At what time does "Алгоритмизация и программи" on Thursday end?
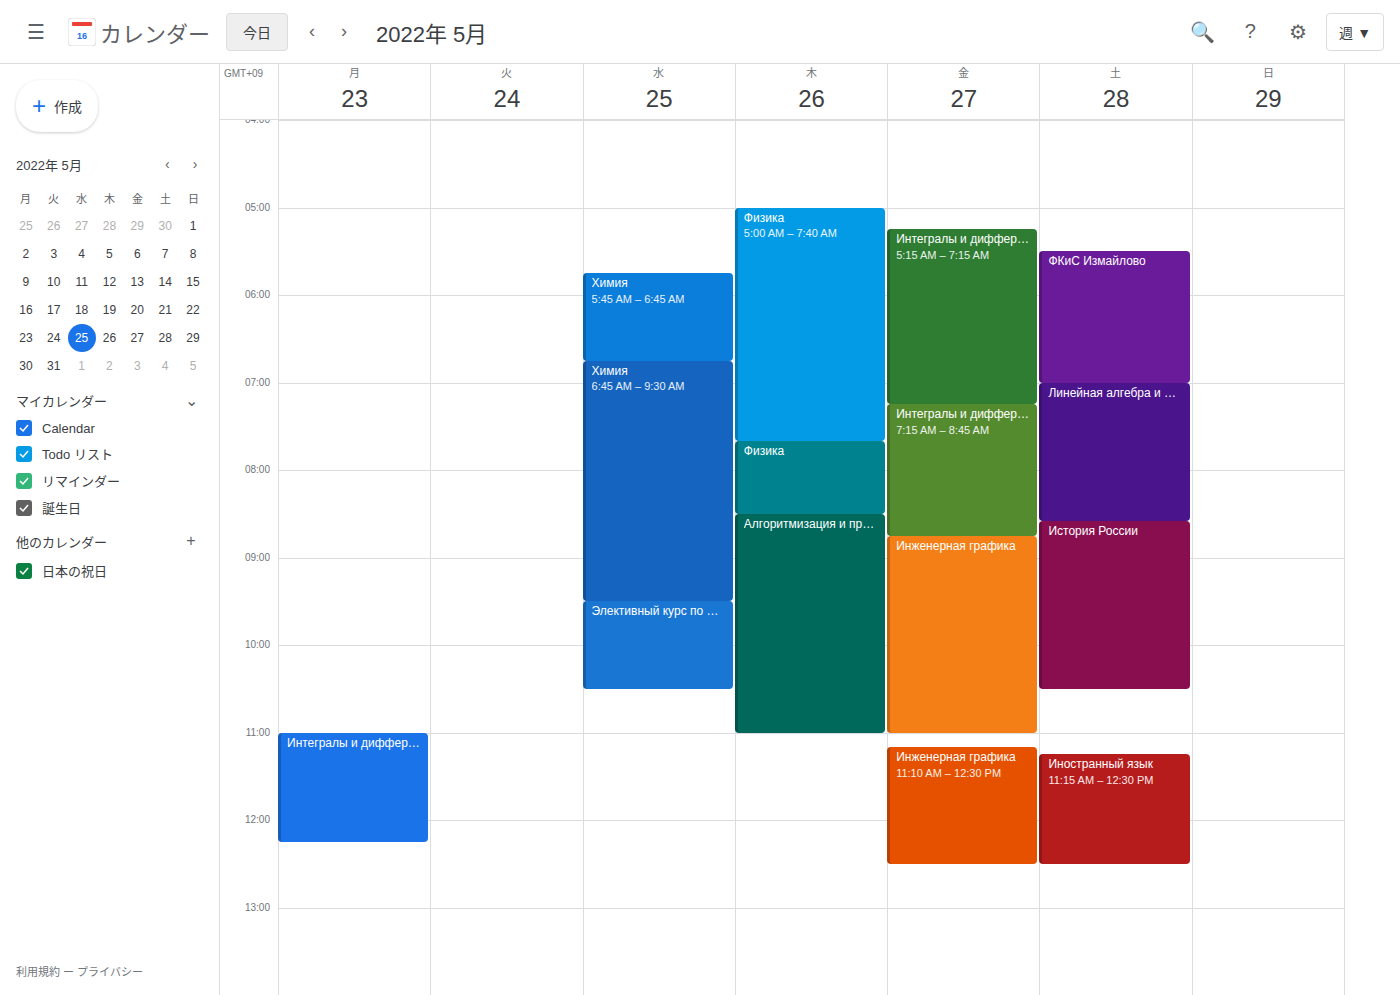
11:00 AM